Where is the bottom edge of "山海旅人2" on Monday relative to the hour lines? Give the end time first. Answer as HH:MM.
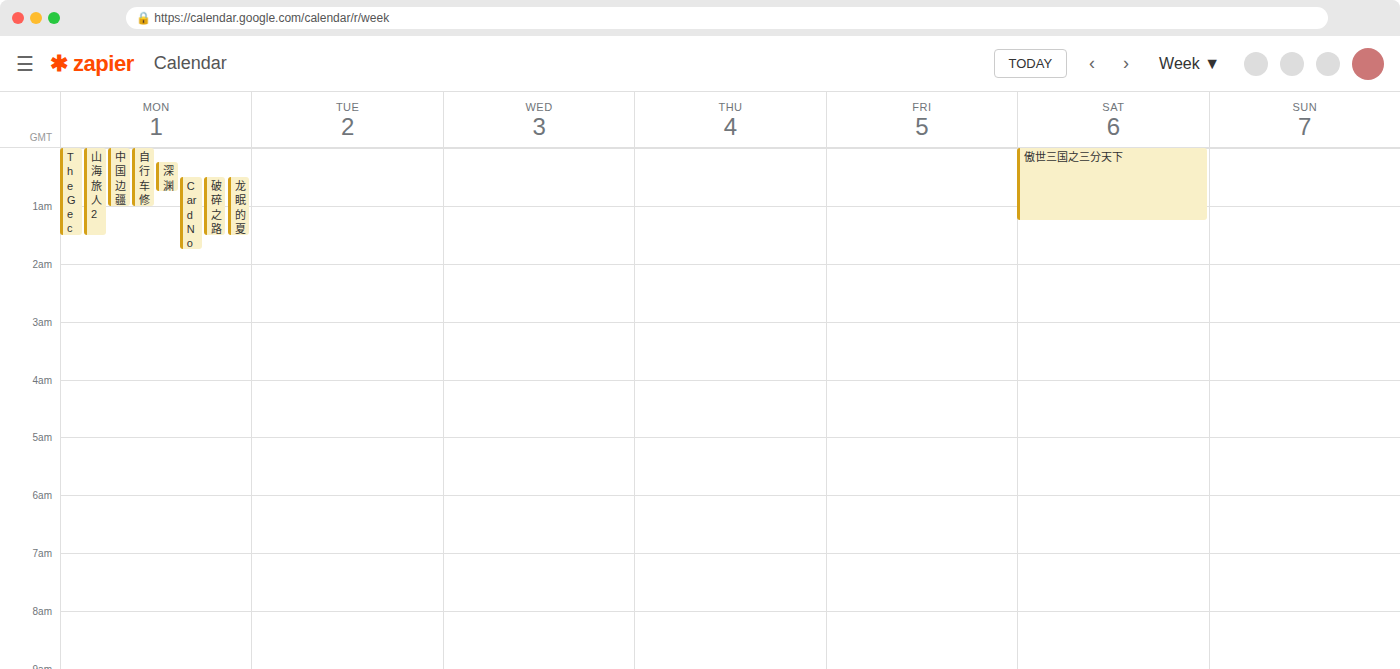
01:30 -- halfway between the 01:00 and 02:00 lines.